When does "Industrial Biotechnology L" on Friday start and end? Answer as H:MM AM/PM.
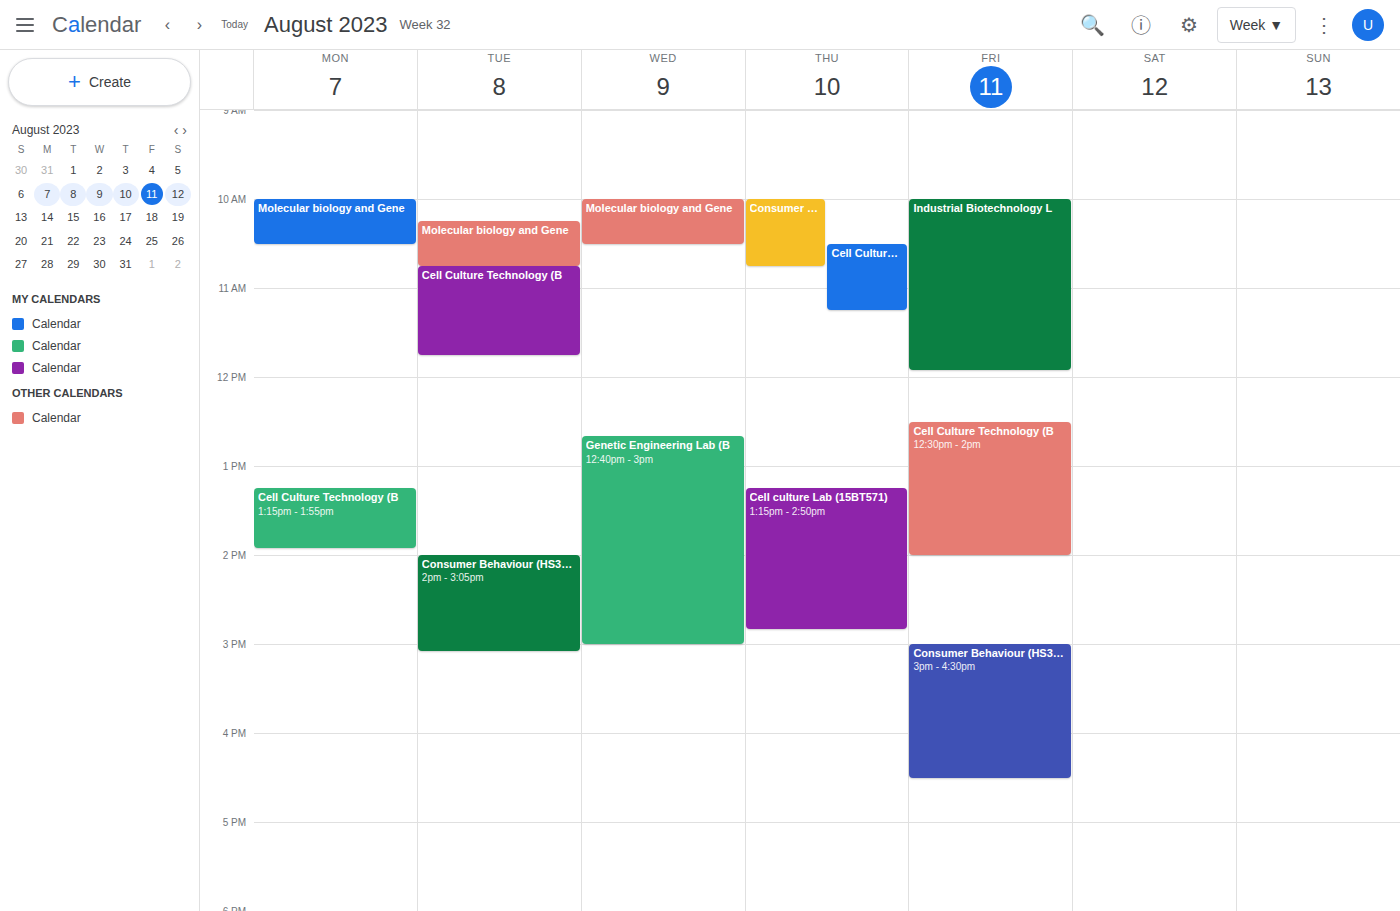
10:00 AM to 11:55 AM